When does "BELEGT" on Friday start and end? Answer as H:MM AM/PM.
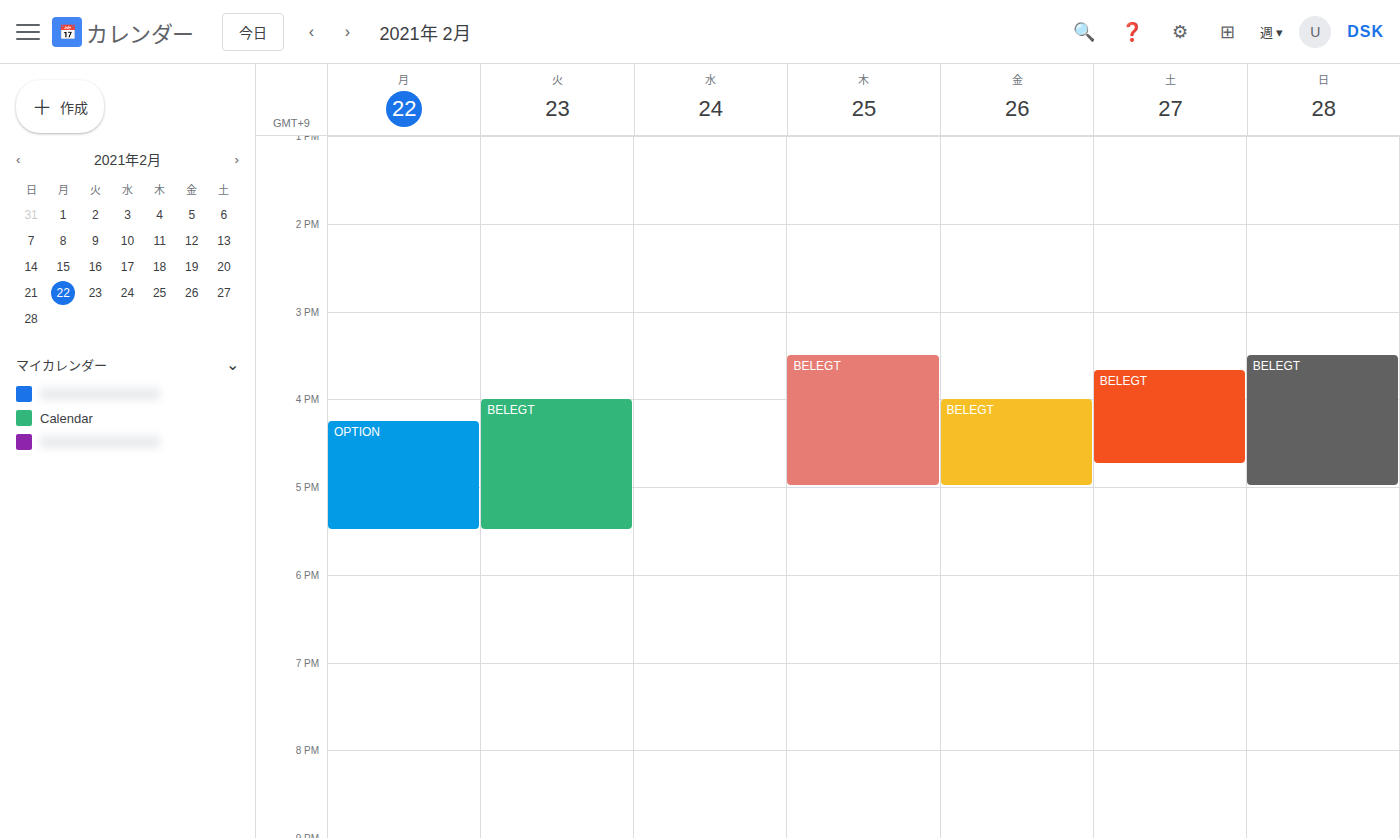
4:00 PM to 5:00 PM